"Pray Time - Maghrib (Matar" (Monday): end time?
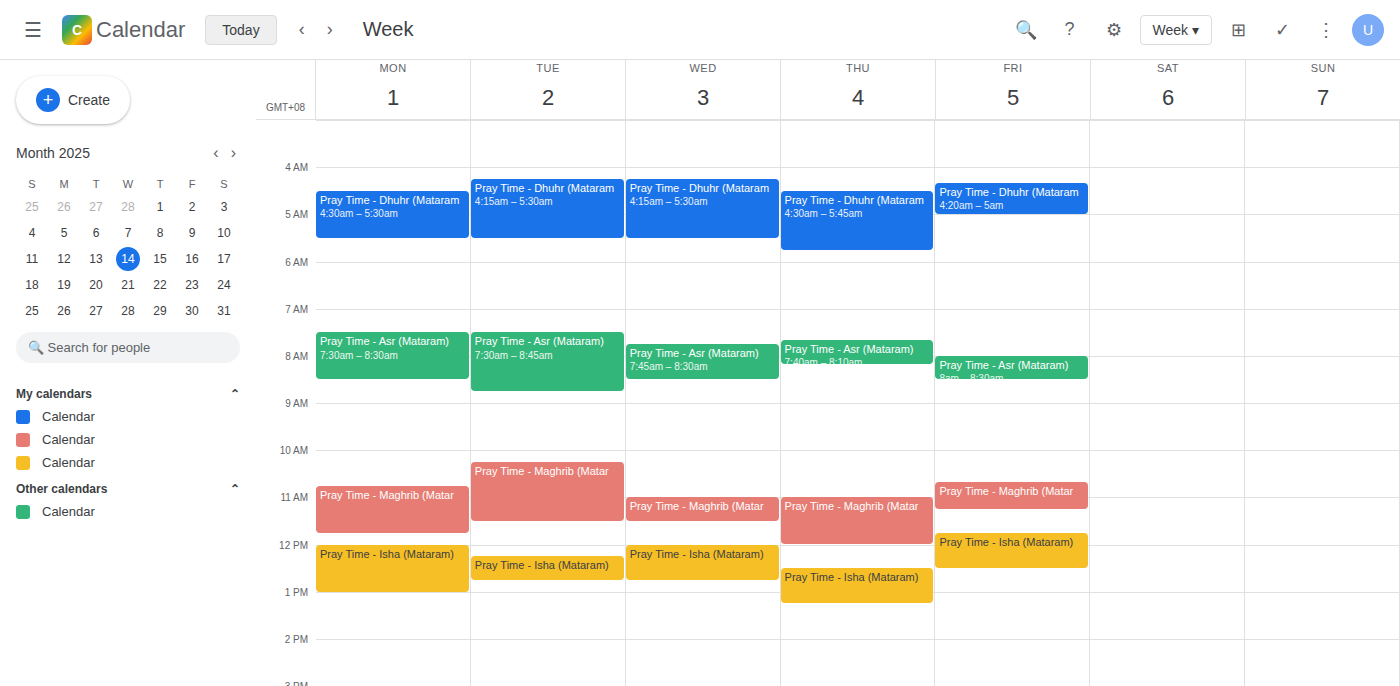
11:45 AM